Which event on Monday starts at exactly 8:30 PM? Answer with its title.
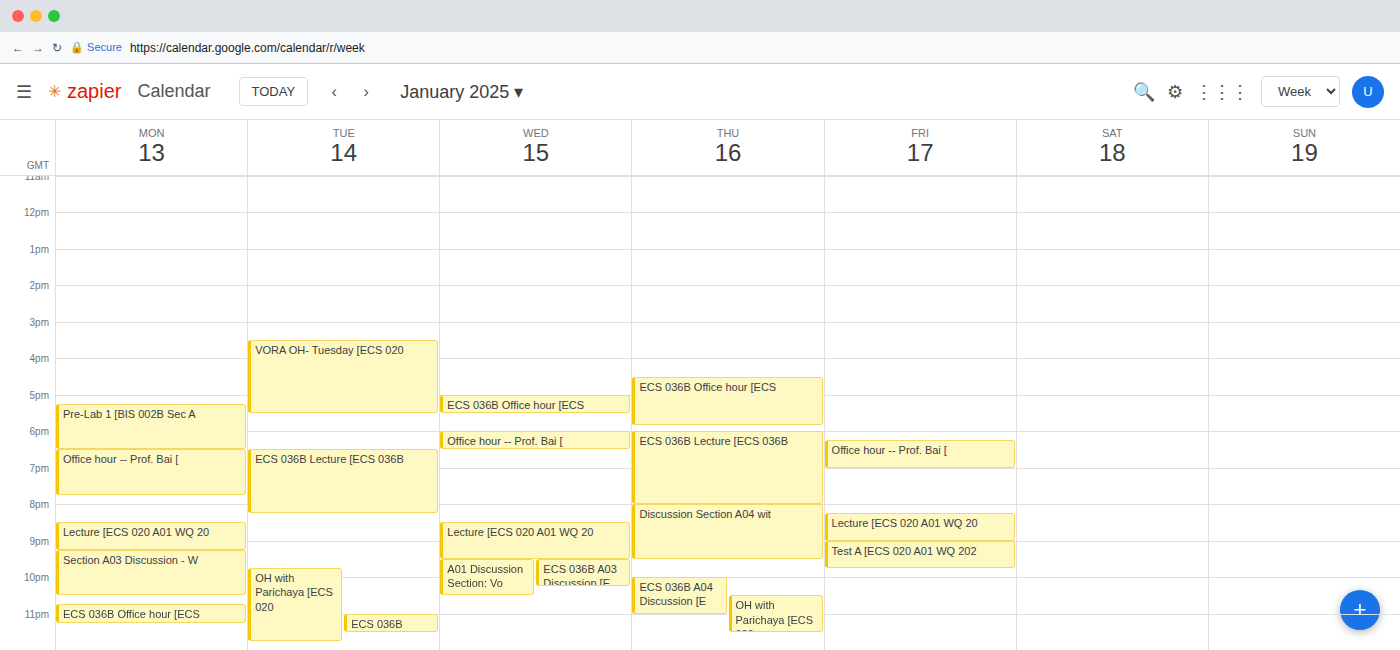
"Lecture [ECS 020 A01 WQ 20"